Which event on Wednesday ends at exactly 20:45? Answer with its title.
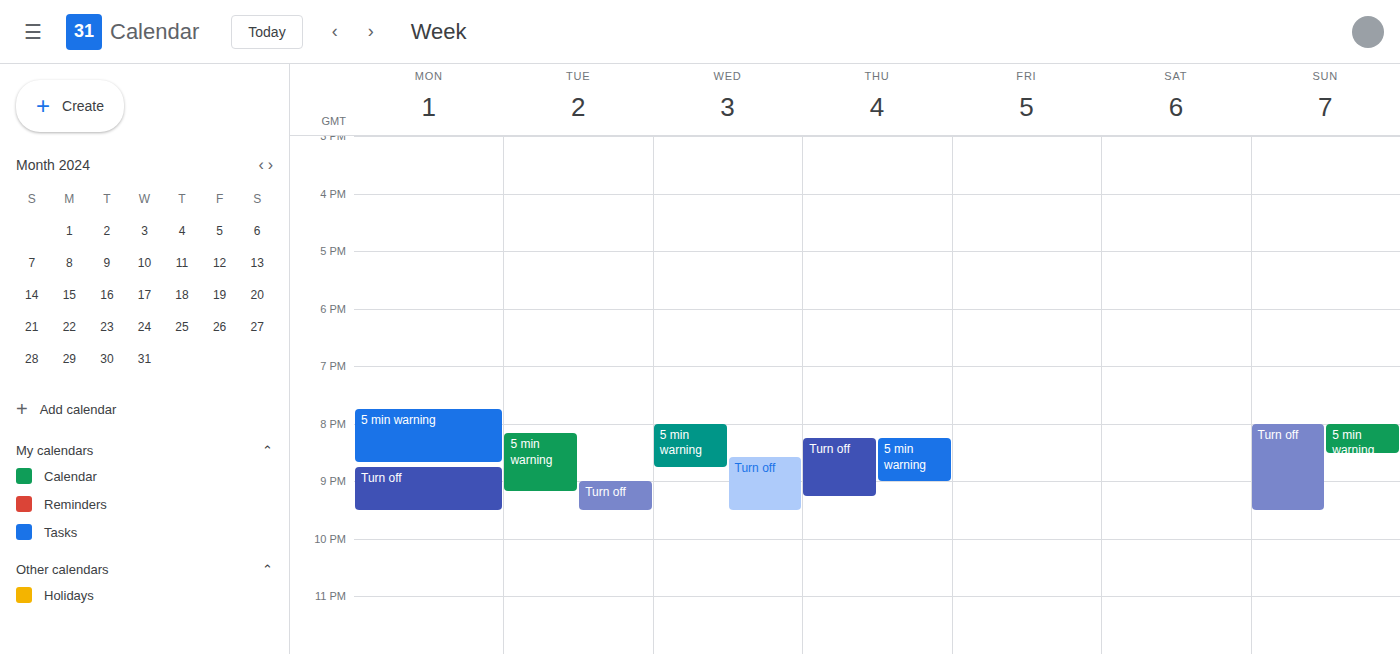
"5 min warning"